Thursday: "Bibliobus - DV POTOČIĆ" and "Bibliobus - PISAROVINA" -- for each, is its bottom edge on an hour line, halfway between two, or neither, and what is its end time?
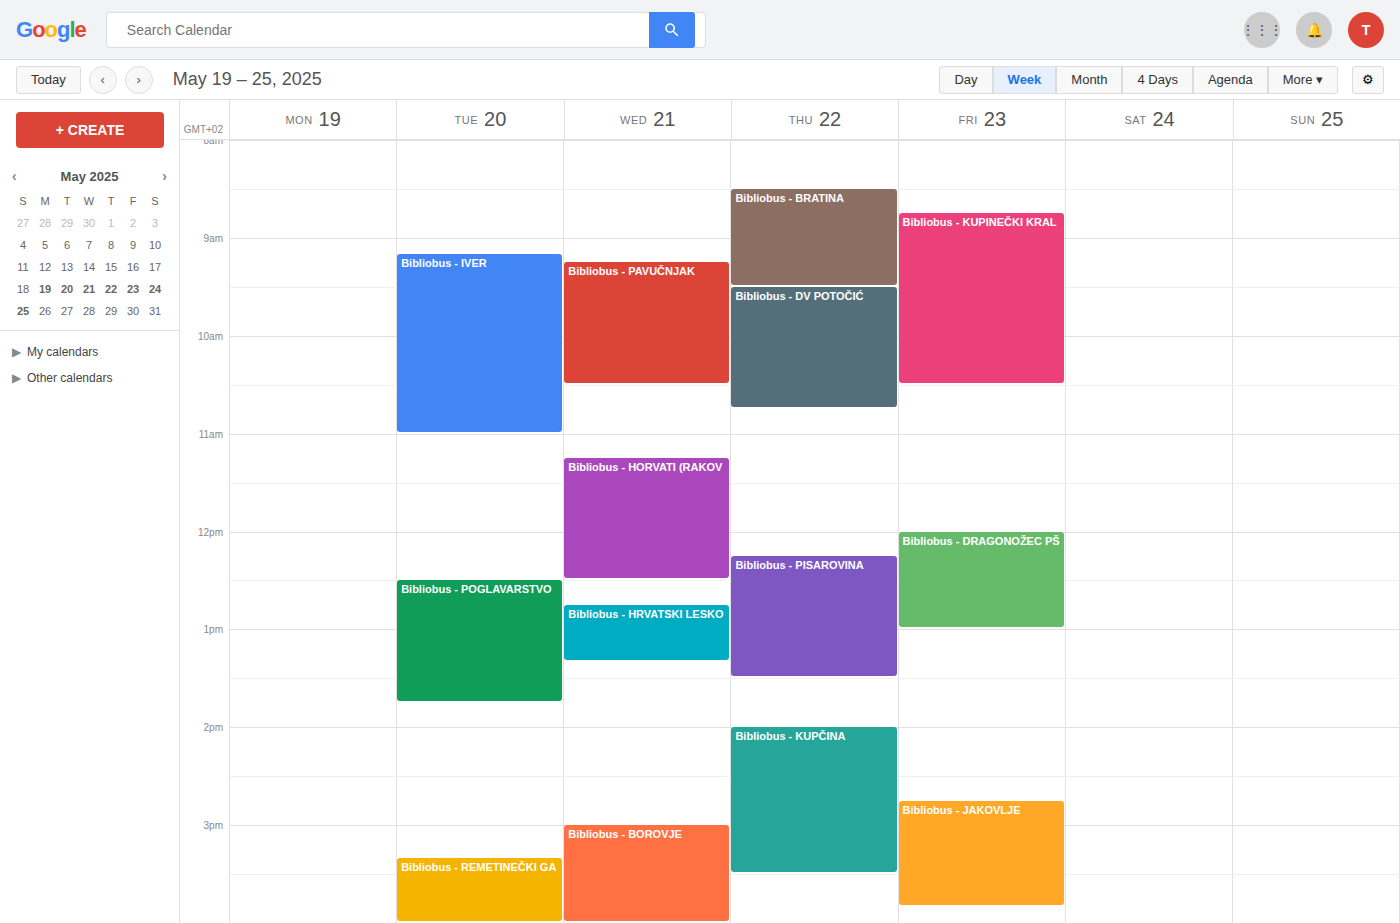
"Bibliobus - DV POTOČIĆ": 10:45 AM, neither: three quarters of the way from the 10 AM line to the 11 AM line. "Bibliobus - PISAROVINA": 1:30 PM, halfway between the 1 PM and 2 PM lines.